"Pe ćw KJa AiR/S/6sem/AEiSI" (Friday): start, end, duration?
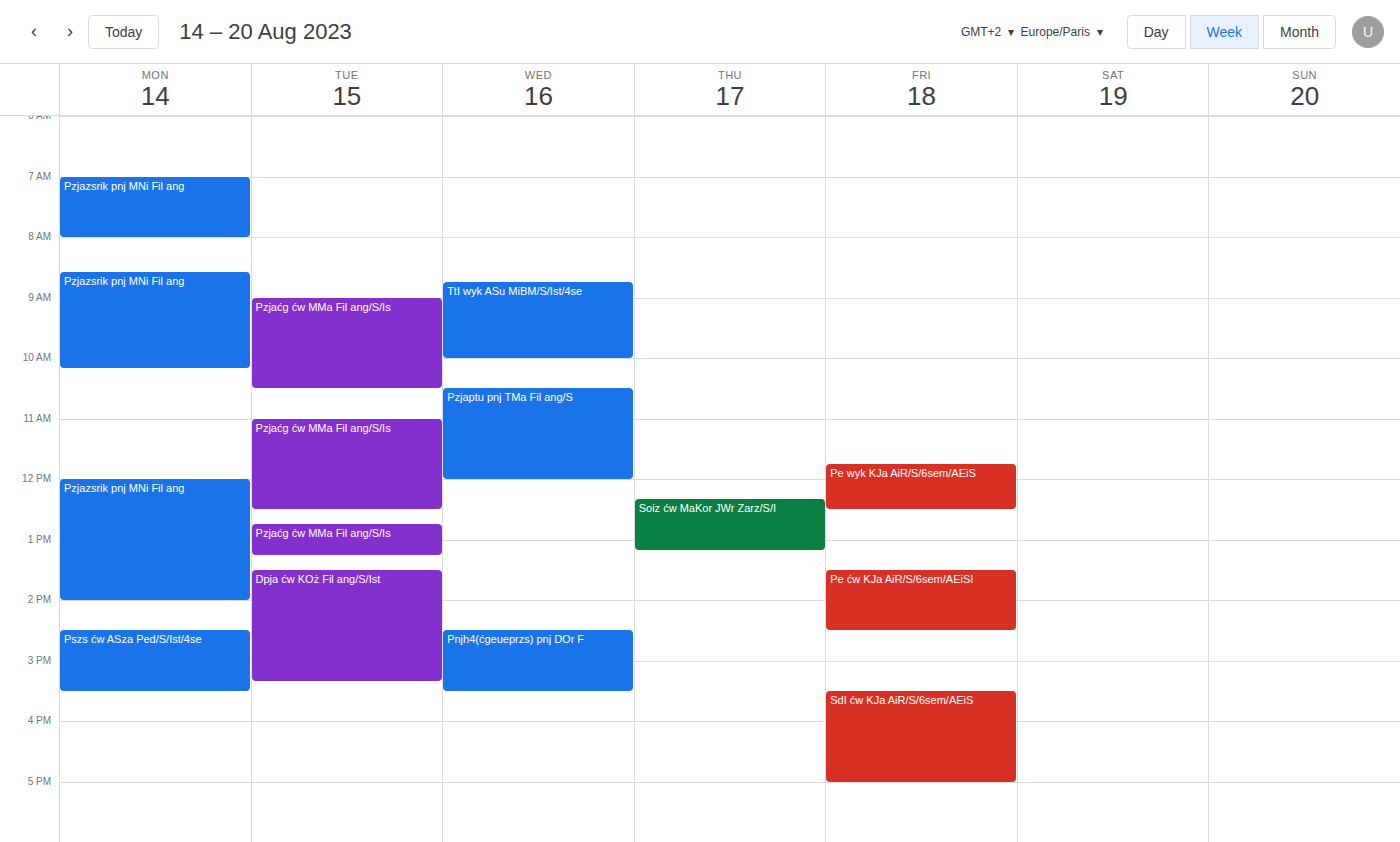
1:30 PM to 2:30 PM, 1 hour